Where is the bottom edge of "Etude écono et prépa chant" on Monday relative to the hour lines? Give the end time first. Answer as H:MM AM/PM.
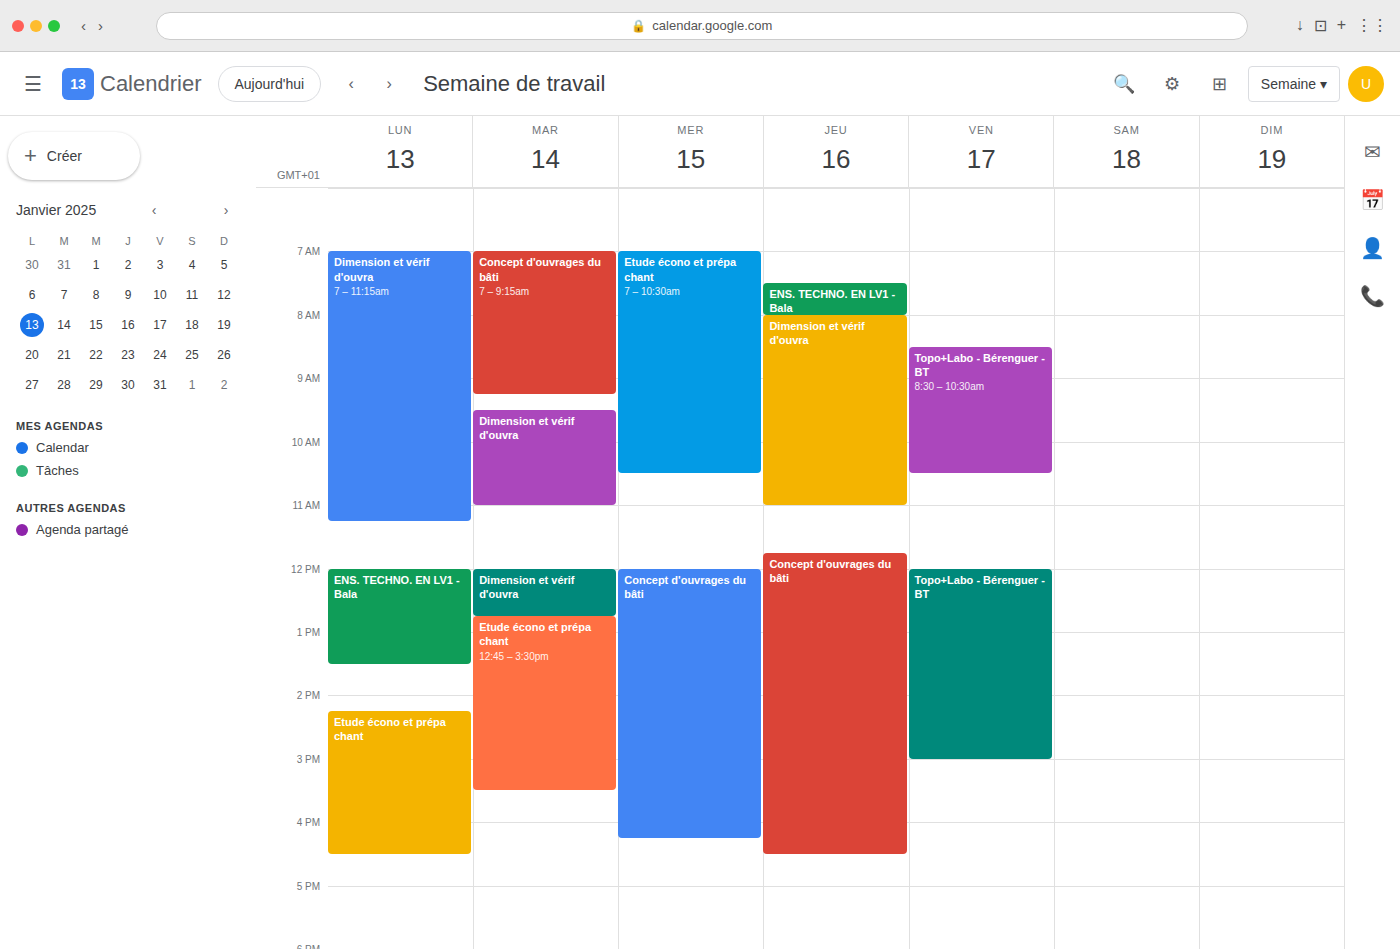
4:30 PM -- halfway between the 4 PM and 5 PM lines.